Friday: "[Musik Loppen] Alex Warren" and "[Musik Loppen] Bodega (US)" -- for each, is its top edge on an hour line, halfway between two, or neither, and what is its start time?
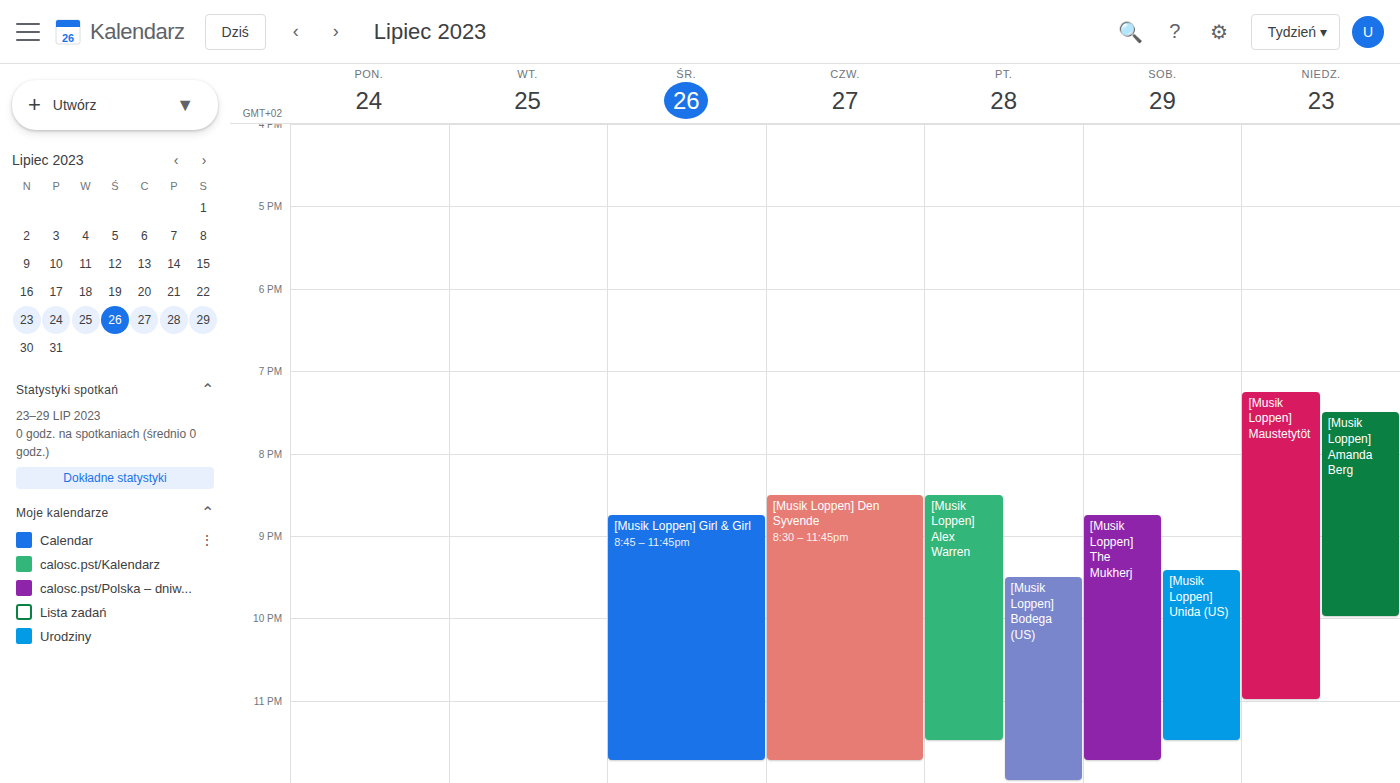
"[Musik Loppen] Alex Warren": 8:30 PM, halfway between the 8 PM and 9 PM lines. "[Musik Loppen] Bodega (US)": 9:30 PM, halfway between the 9 PM and 10 PM lines.